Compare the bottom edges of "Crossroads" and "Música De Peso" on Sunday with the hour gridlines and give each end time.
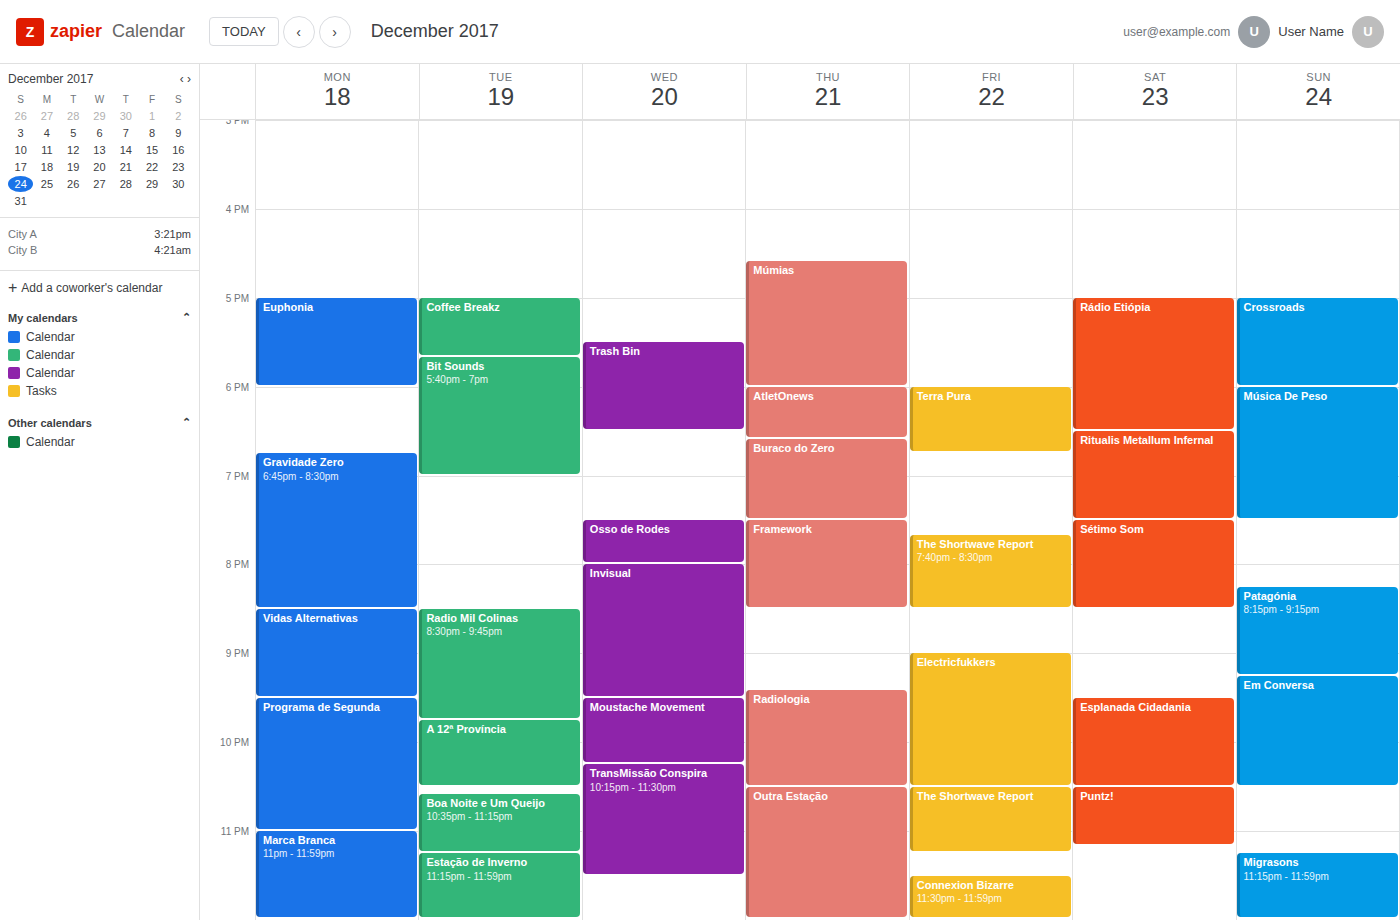
"Crossroads": 6:00 PM, exactly on the 6 PM line. "Música De Peso": 7:30 PM, halfway between the 7 PM and 8 PM lines.